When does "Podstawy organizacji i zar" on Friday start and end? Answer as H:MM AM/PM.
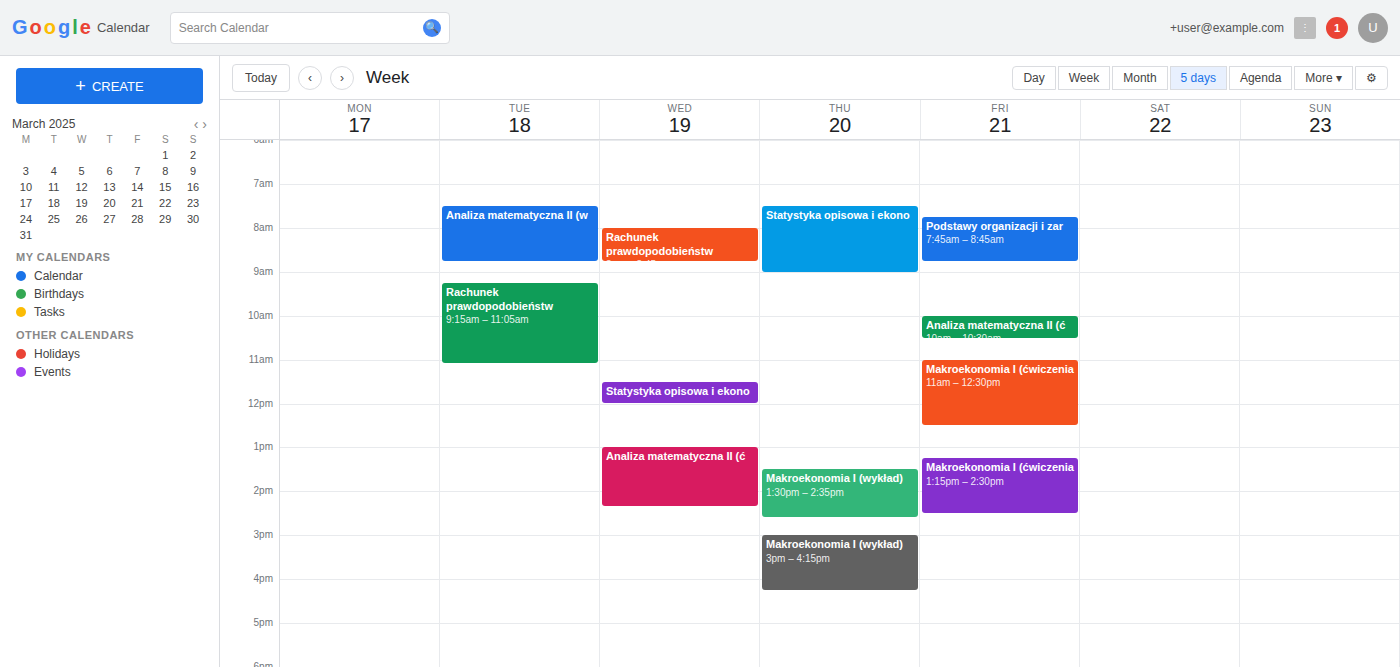
7:45 AM to 8:45 AM